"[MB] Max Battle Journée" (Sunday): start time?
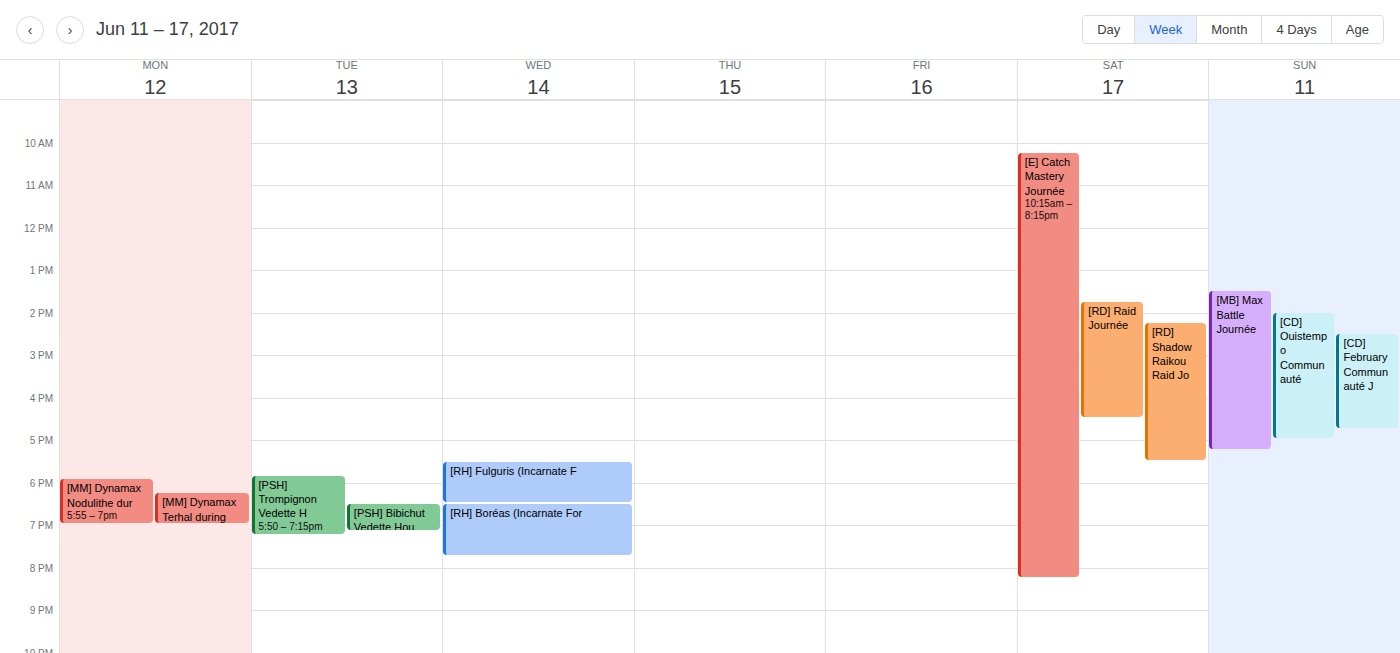
13:30